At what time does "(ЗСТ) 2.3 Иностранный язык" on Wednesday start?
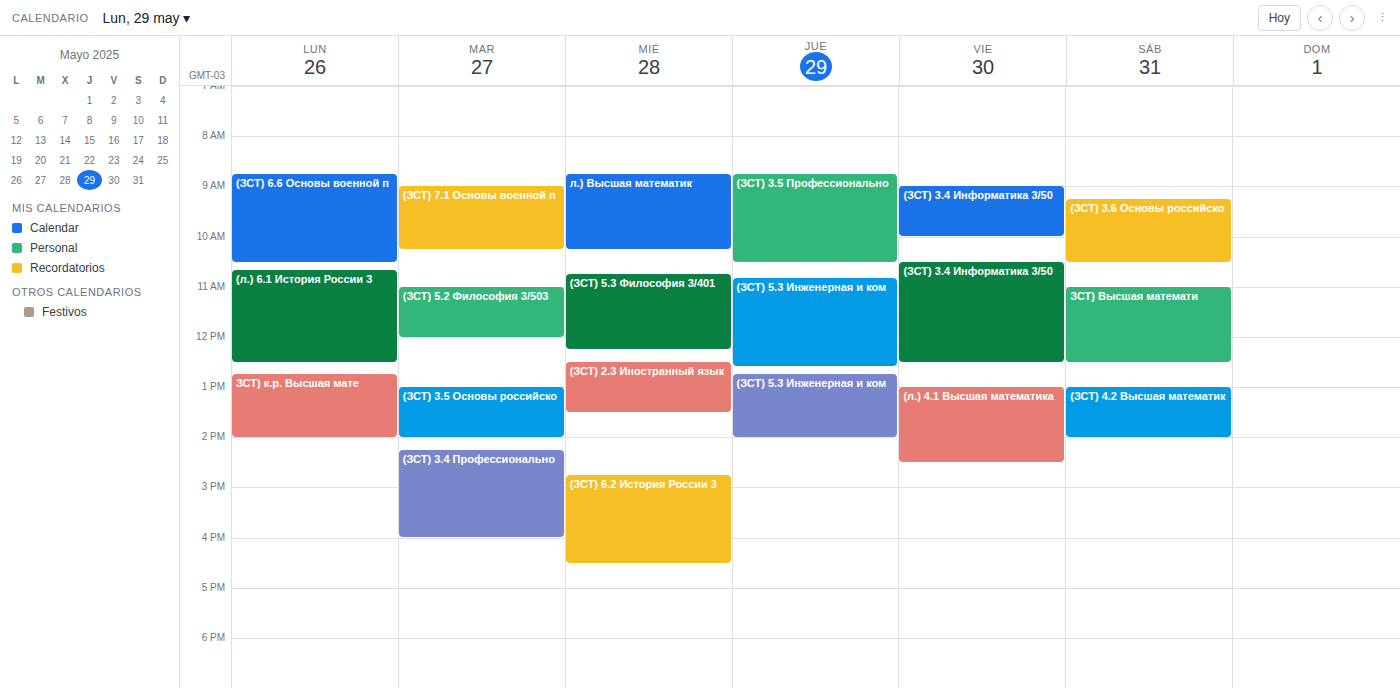
12:30 PM